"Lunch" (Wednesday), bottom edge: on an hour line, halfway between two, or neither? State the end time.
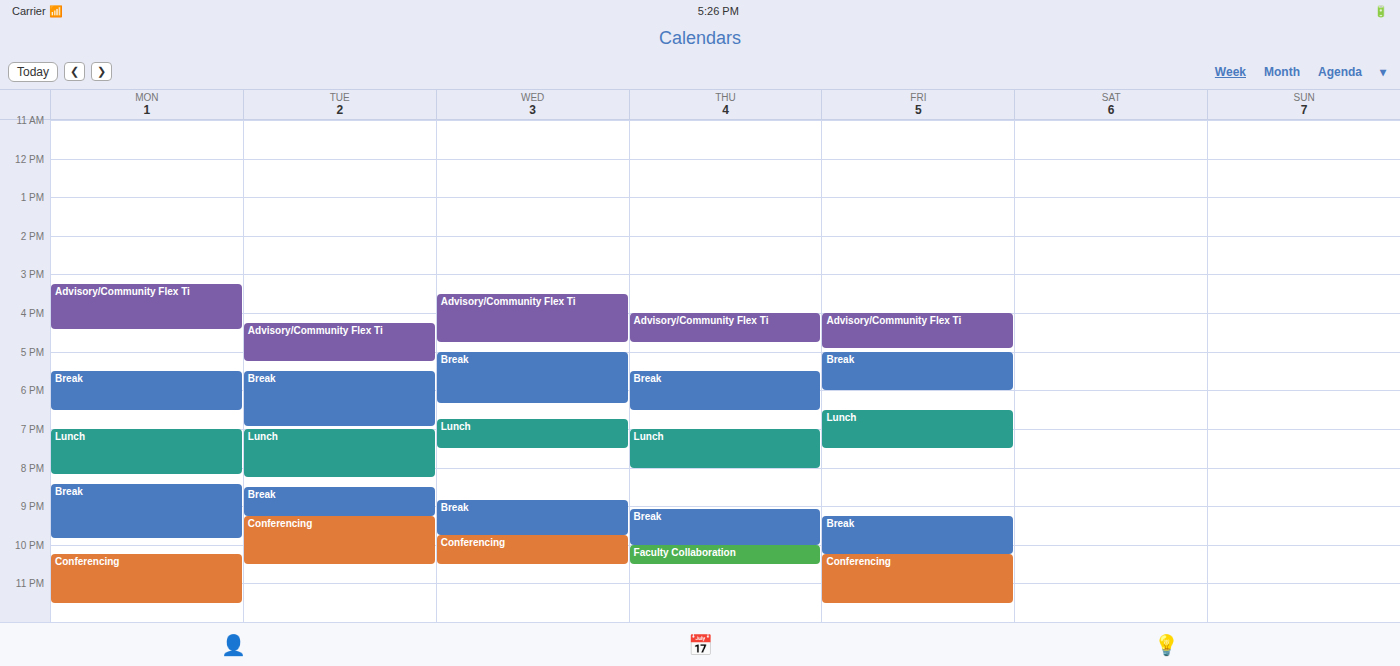
7:30 PM -- halfway between the 7 PM and 8 PM lines.